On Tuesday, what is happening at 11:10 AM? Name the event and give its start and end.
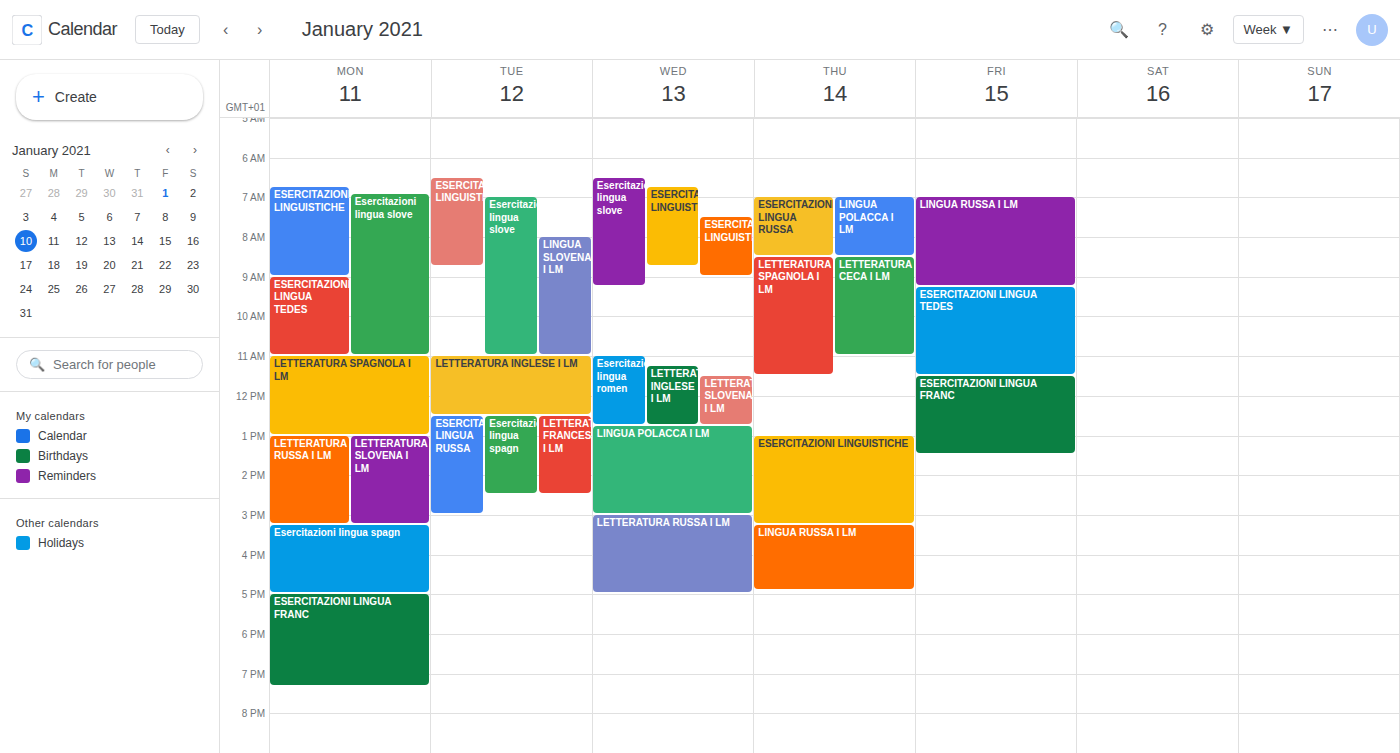
"LETTERATURA INGLESE I LM", 11:00 AM to 12:30 PM